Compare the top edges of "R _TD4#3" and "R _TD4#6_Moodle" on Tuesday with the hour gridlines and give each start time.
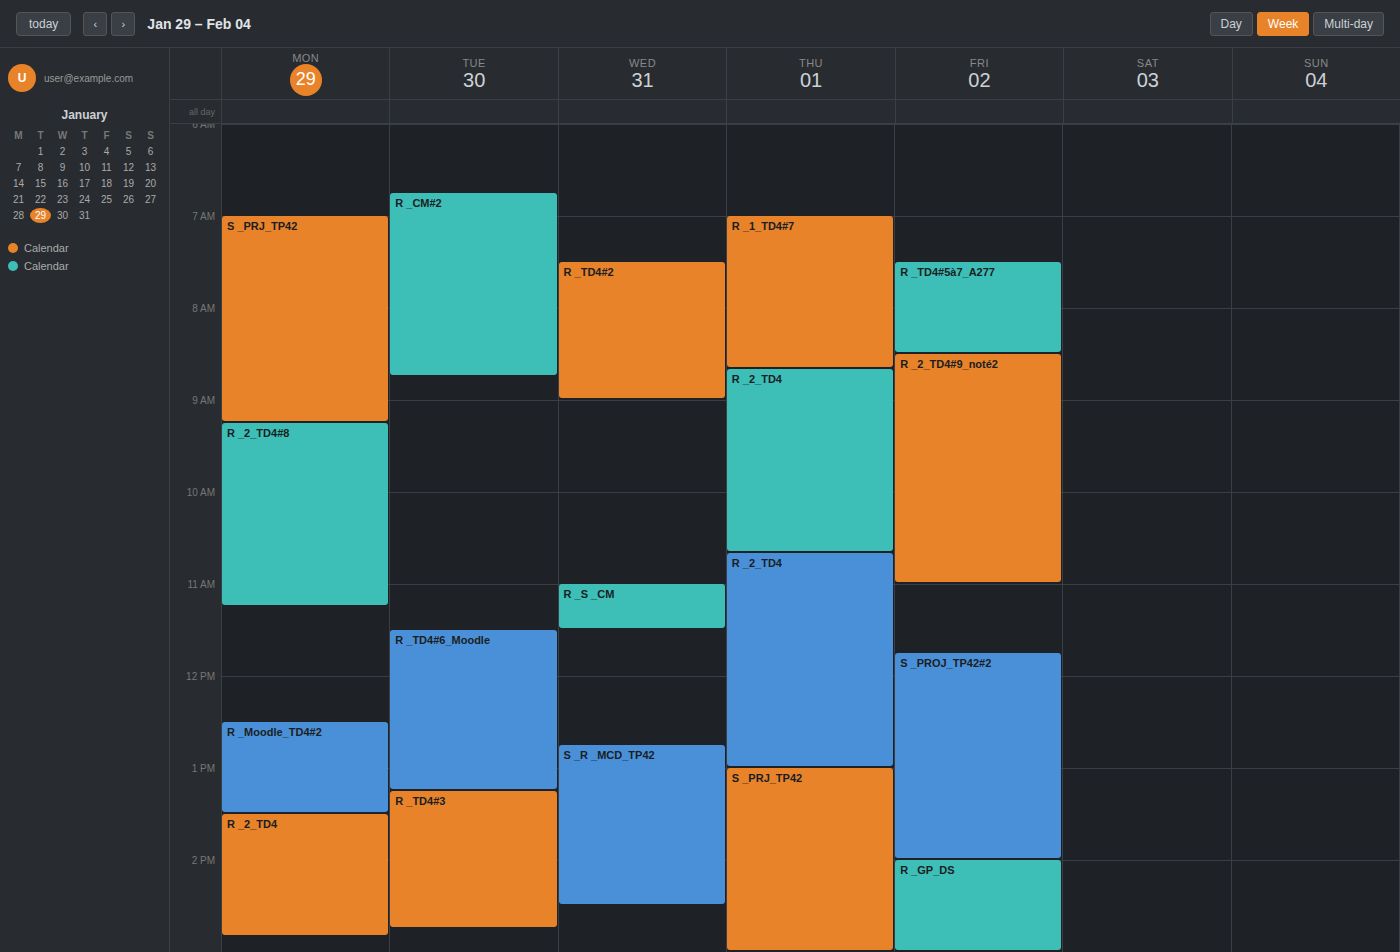
"R _TD4#3": 13:15, neither: a quarter of the way from the 13:00 line to the 14:00 line. "R _TD4#6_Moodle": 11:30, halfway between the 11:00 and 12:00 lines.